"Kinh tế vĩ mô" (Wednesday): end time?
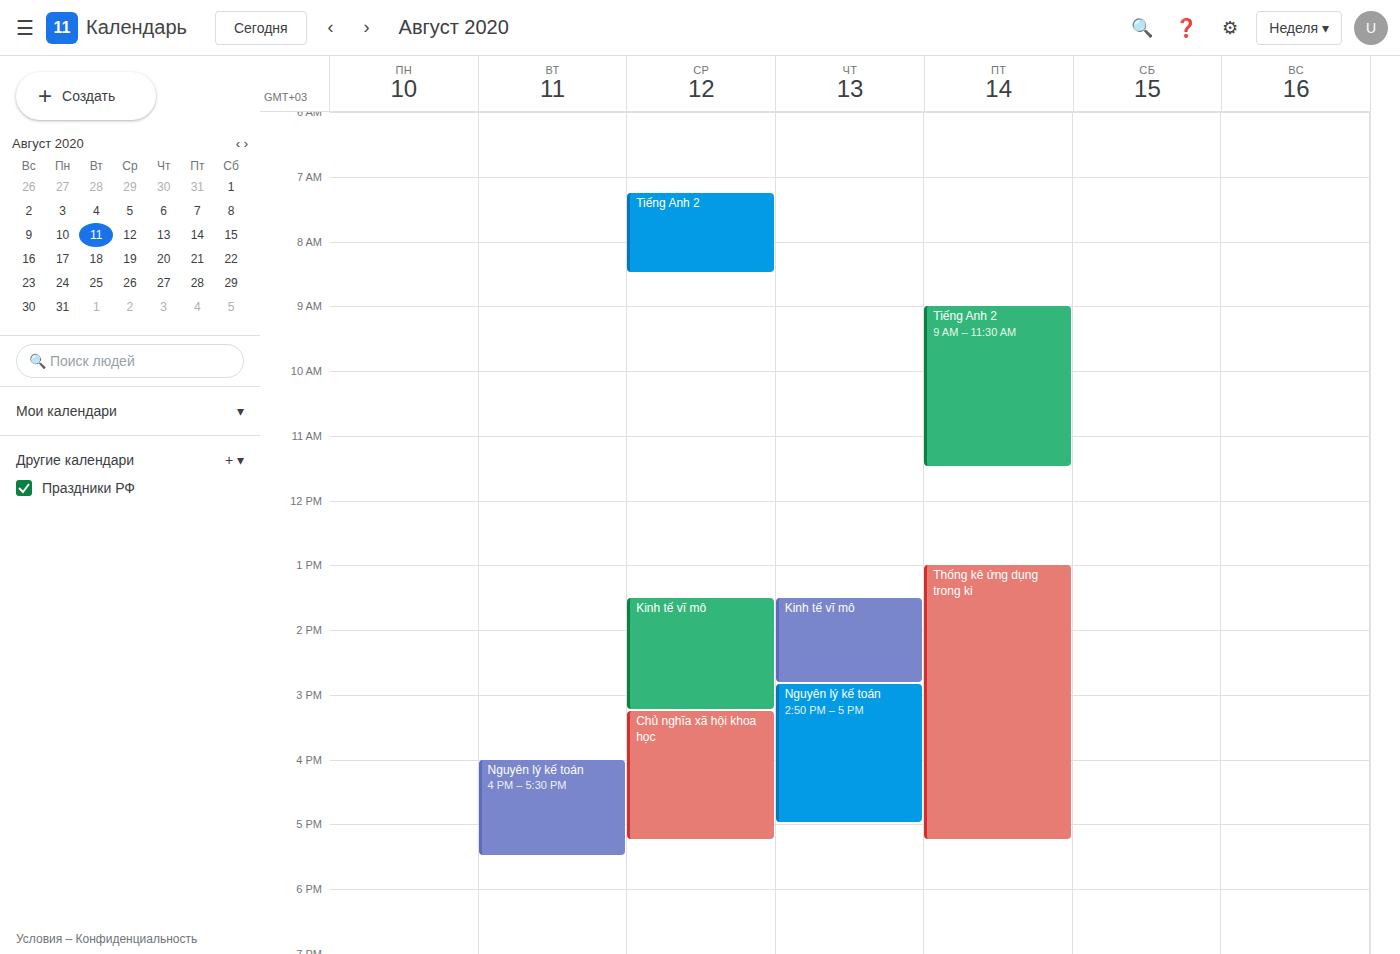
3:15 PM